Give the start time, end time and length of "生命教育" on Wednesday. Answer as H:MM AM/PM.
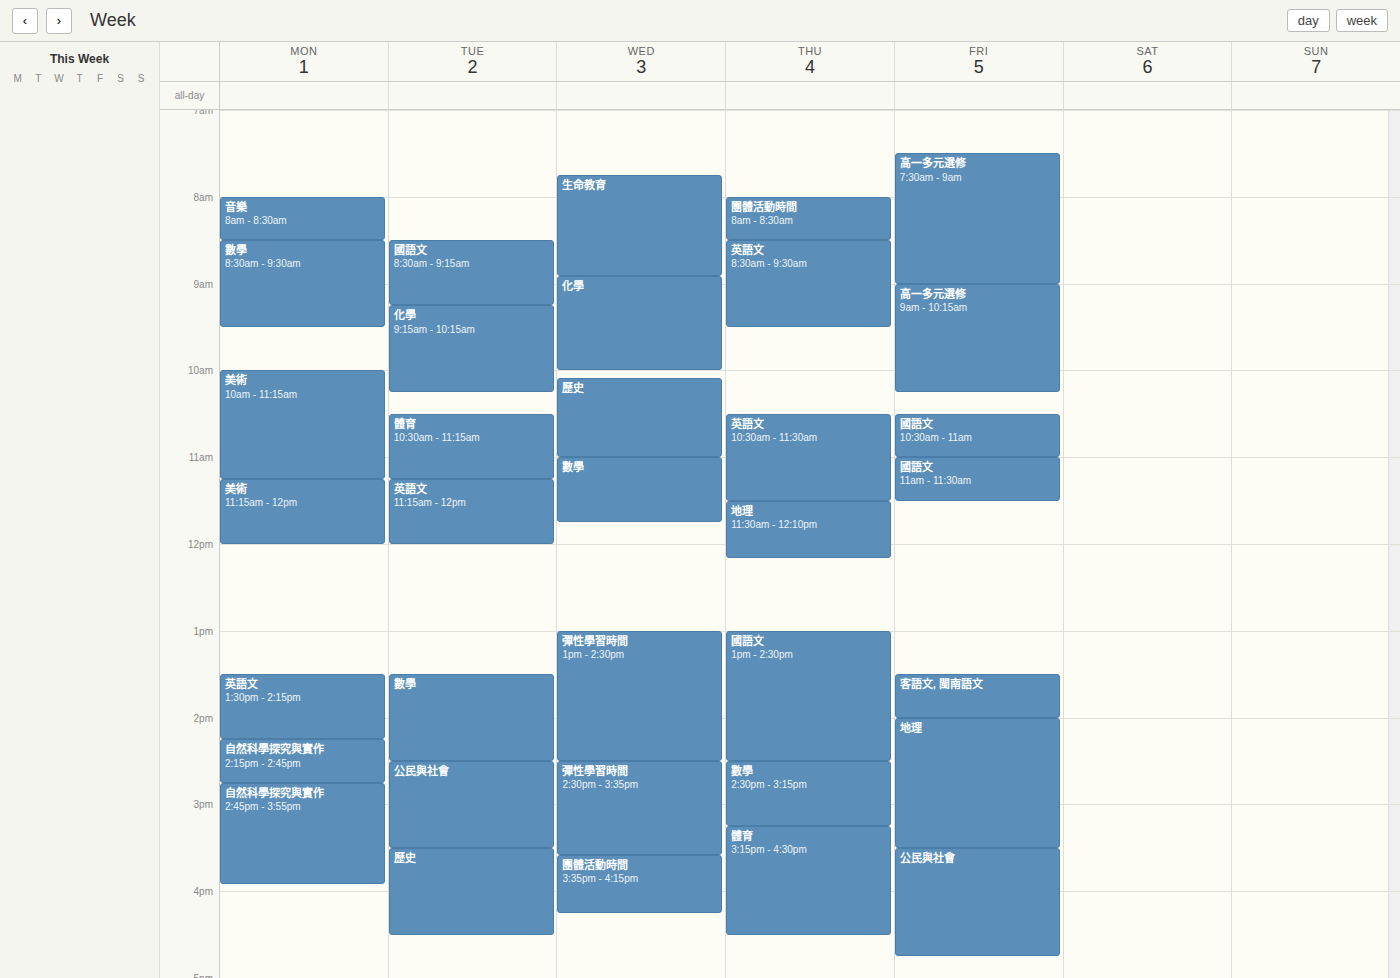
7:45 AM to 8:55 AM, 1 hour 10 minutes